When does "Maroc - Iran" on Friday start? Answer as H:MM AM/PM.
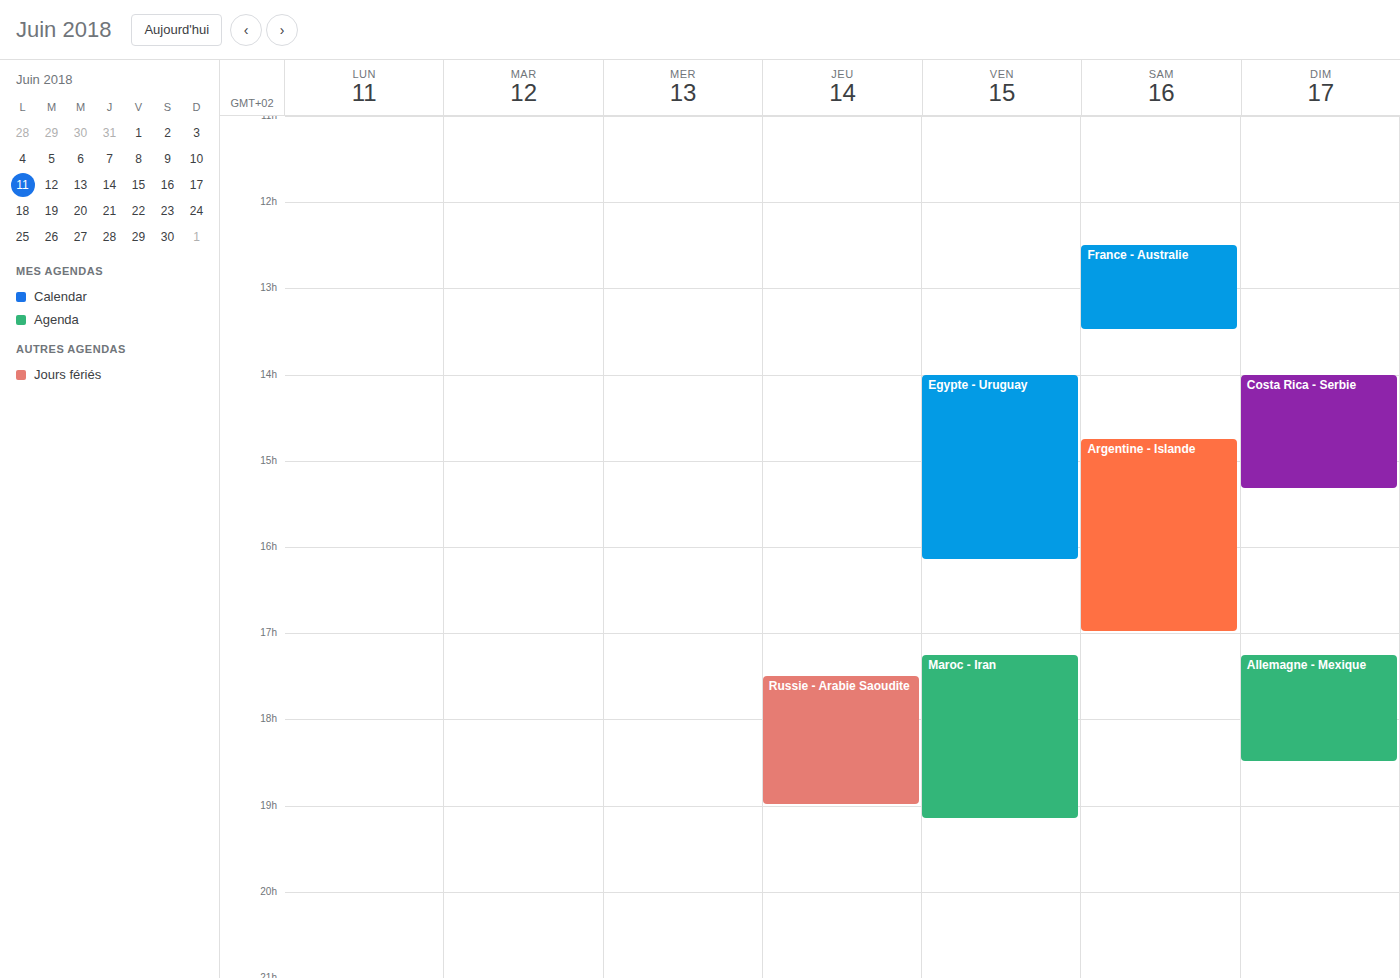
5:15 PM